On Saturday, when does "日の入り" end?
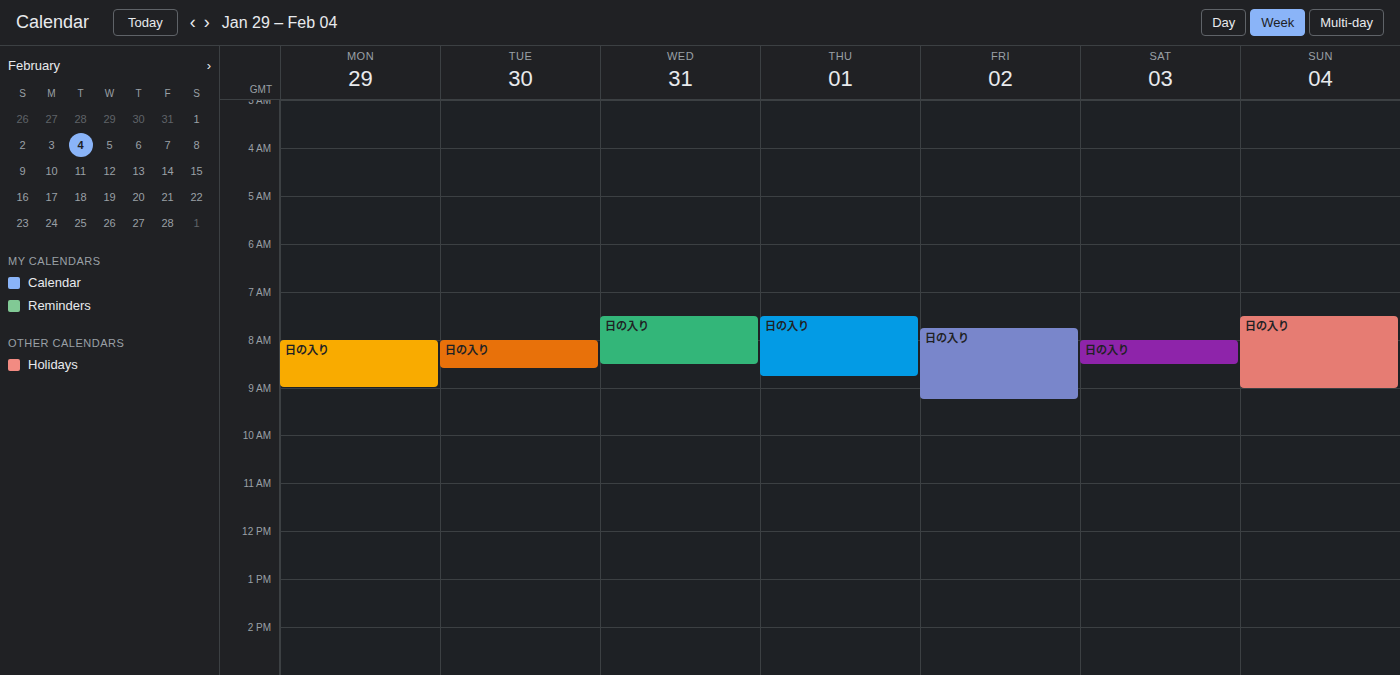
8:30 AM